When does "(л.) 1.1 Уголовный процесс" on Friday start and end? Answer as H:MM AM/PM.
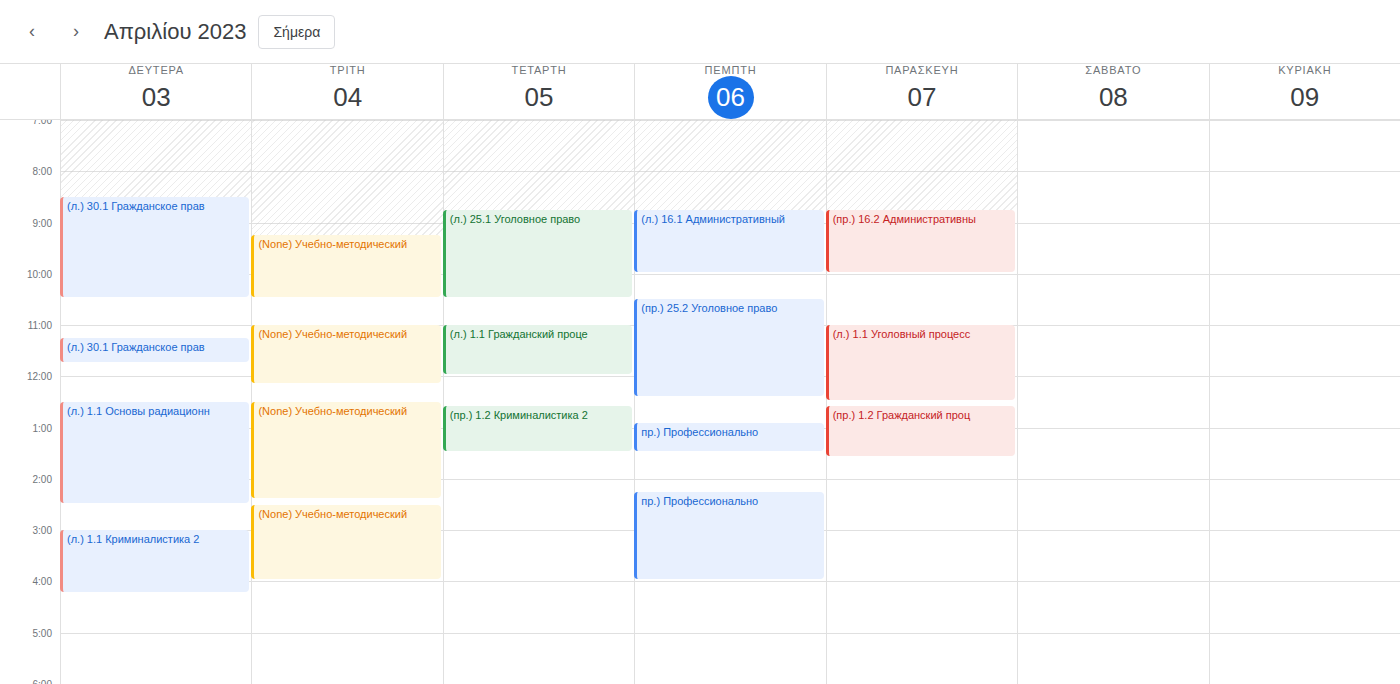
11:00 AM to 12:30 PM